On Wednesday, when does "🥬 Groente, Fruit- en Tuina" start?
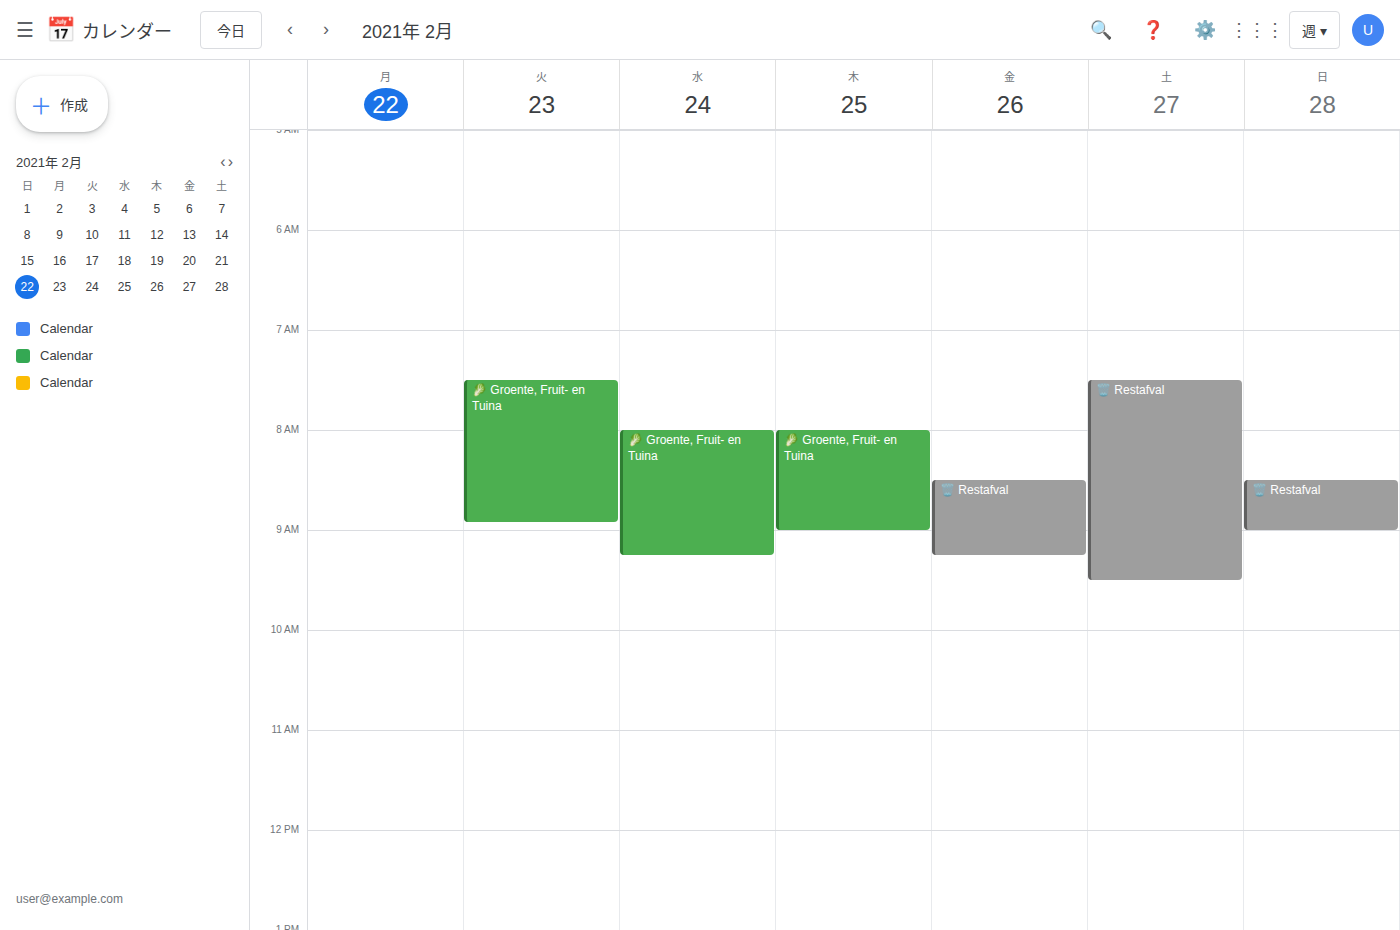
8:00 AM